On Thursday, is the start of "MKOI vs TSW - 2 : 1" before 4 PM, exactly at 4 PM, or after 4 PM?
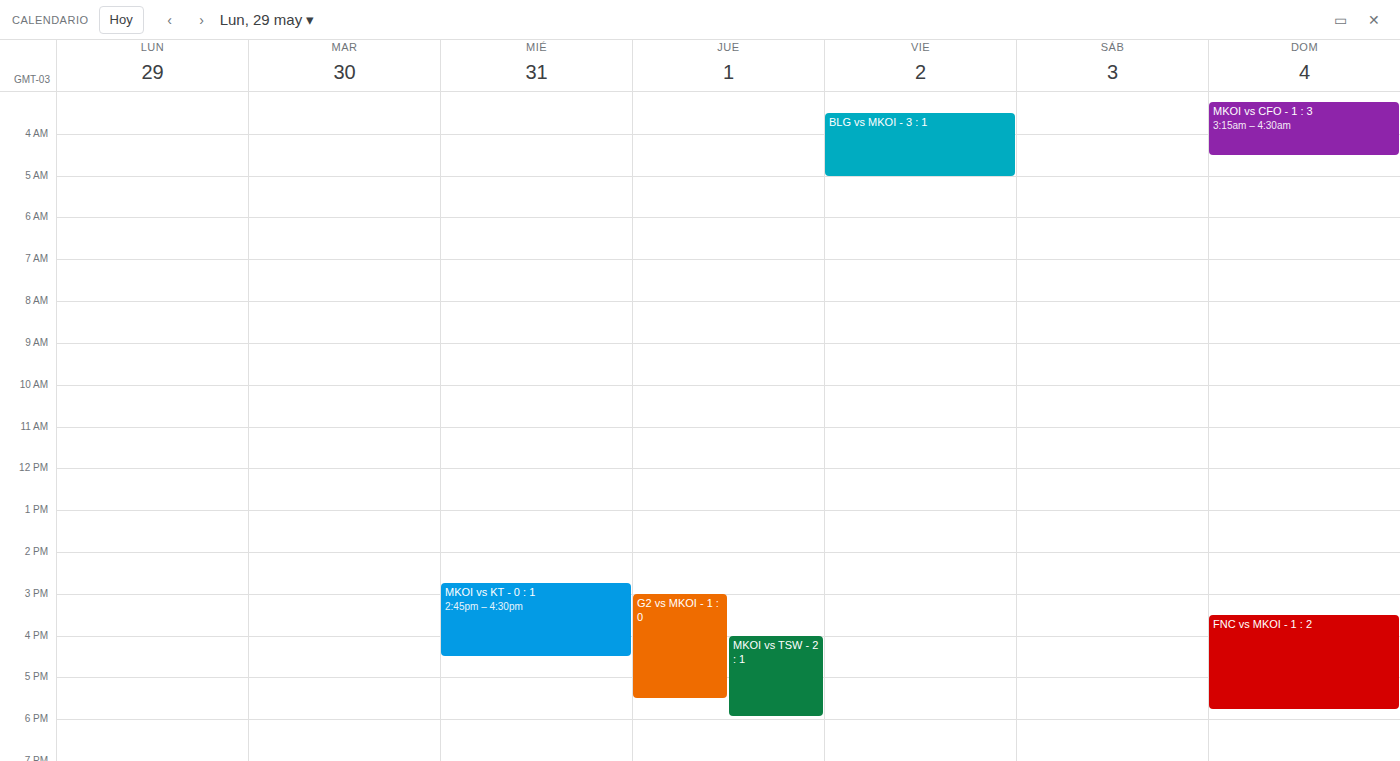
4:00 PM -- exactly at 4 PM, on the 4 PM line.